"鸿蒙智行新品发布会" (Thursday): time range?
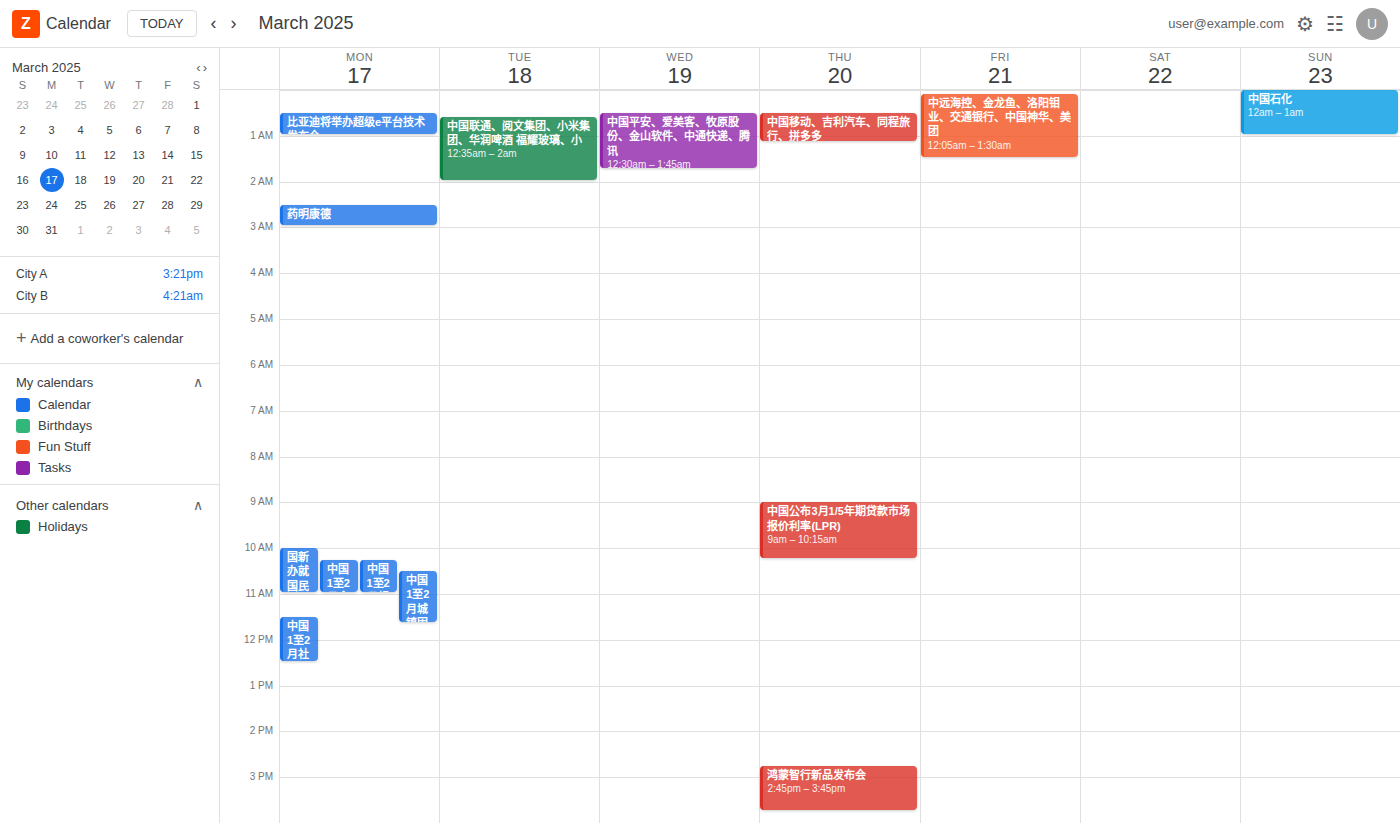
2:45 PM to 3:45 PM